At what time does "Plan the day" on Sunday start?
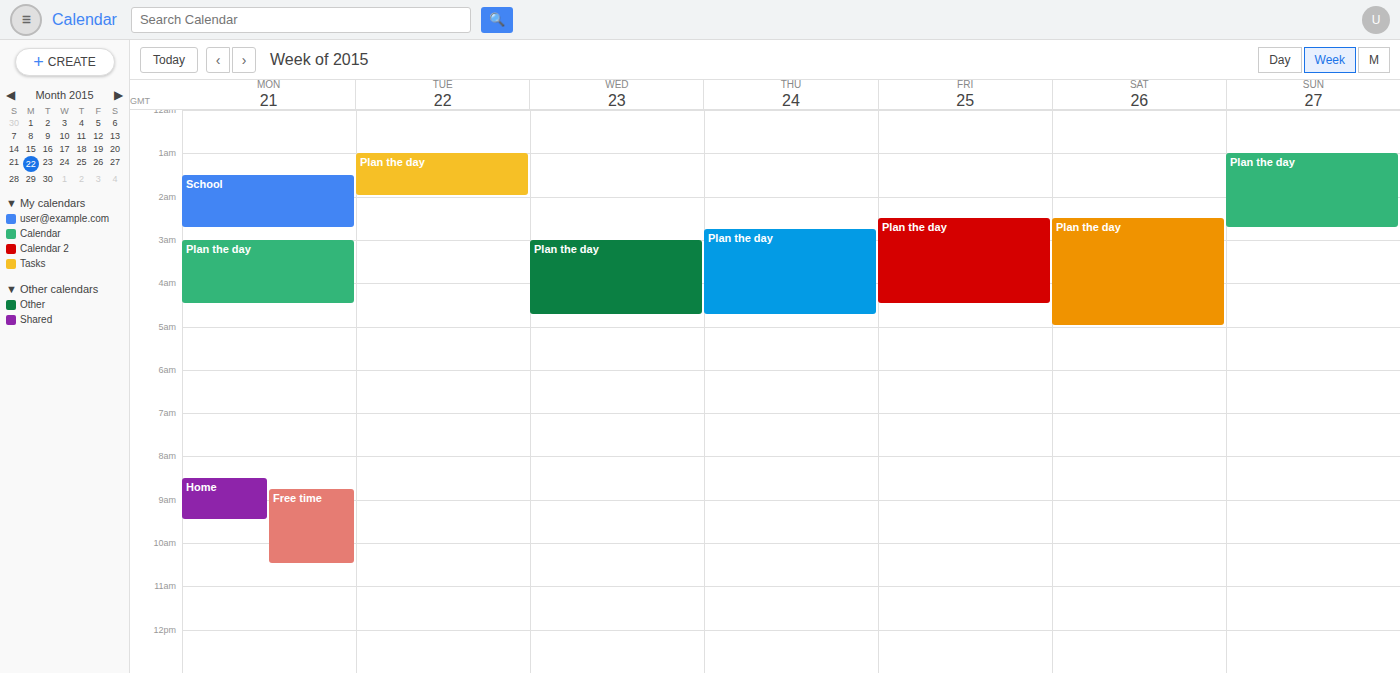
1:00 AM